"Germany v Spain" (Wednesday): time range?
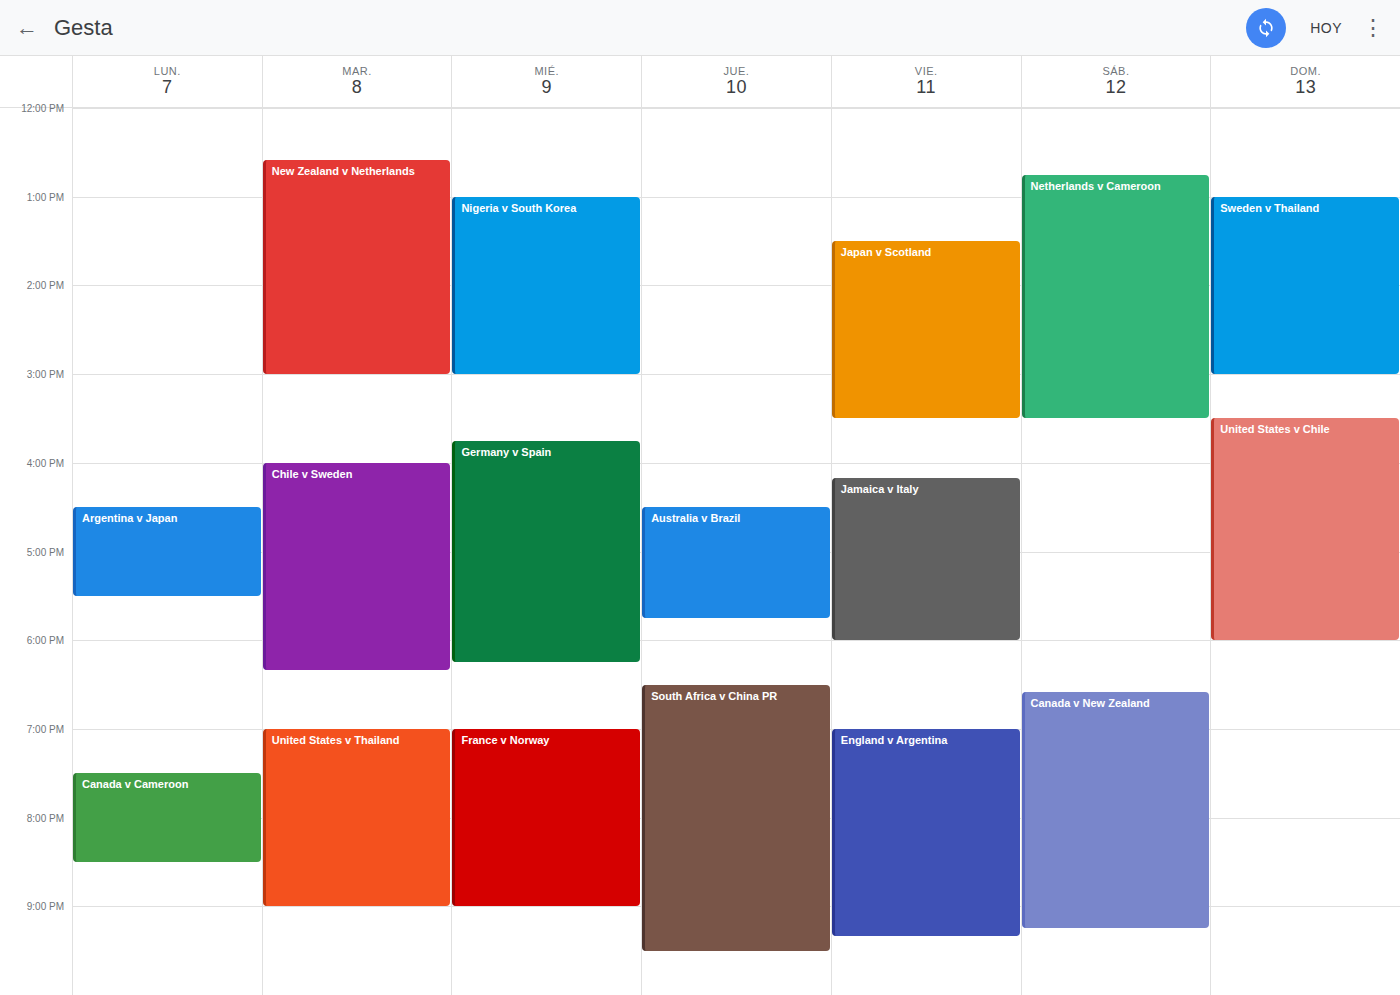
3:45 PM to 6:15 PM